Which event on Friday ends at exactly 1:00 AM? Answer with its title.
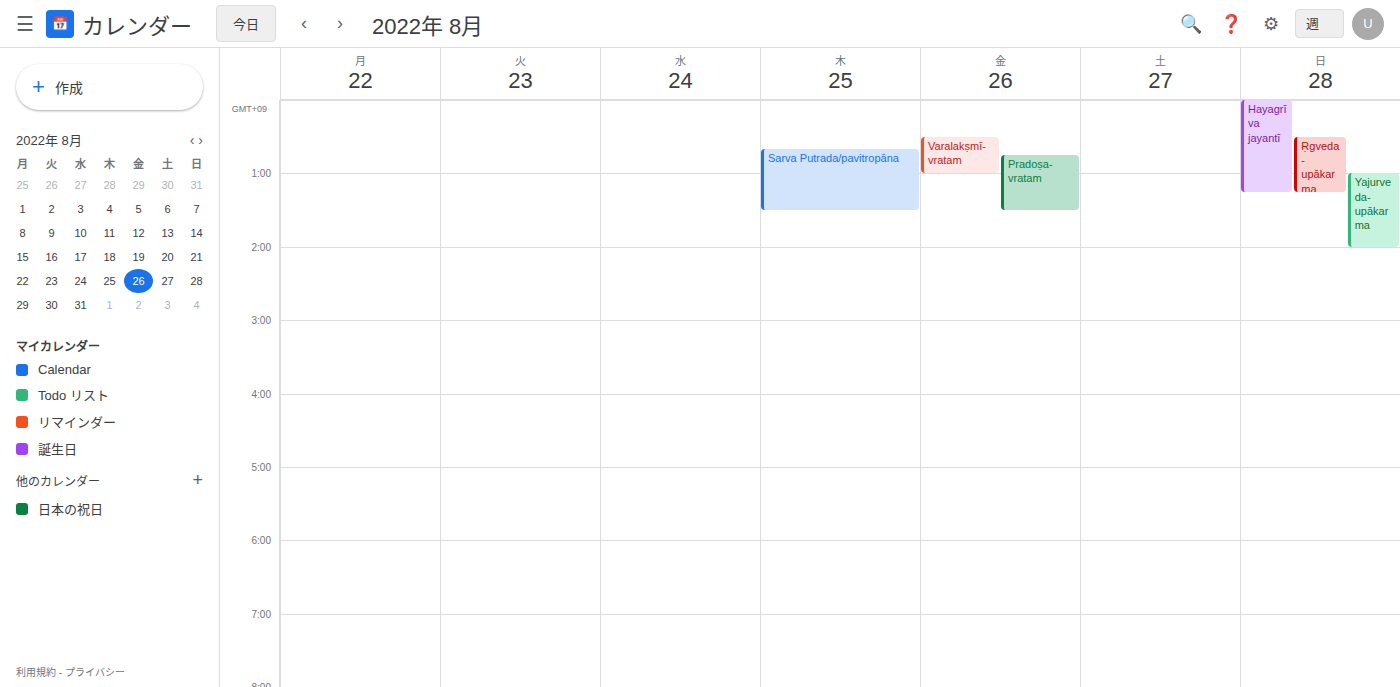
"Varalakṣmī-vratam"